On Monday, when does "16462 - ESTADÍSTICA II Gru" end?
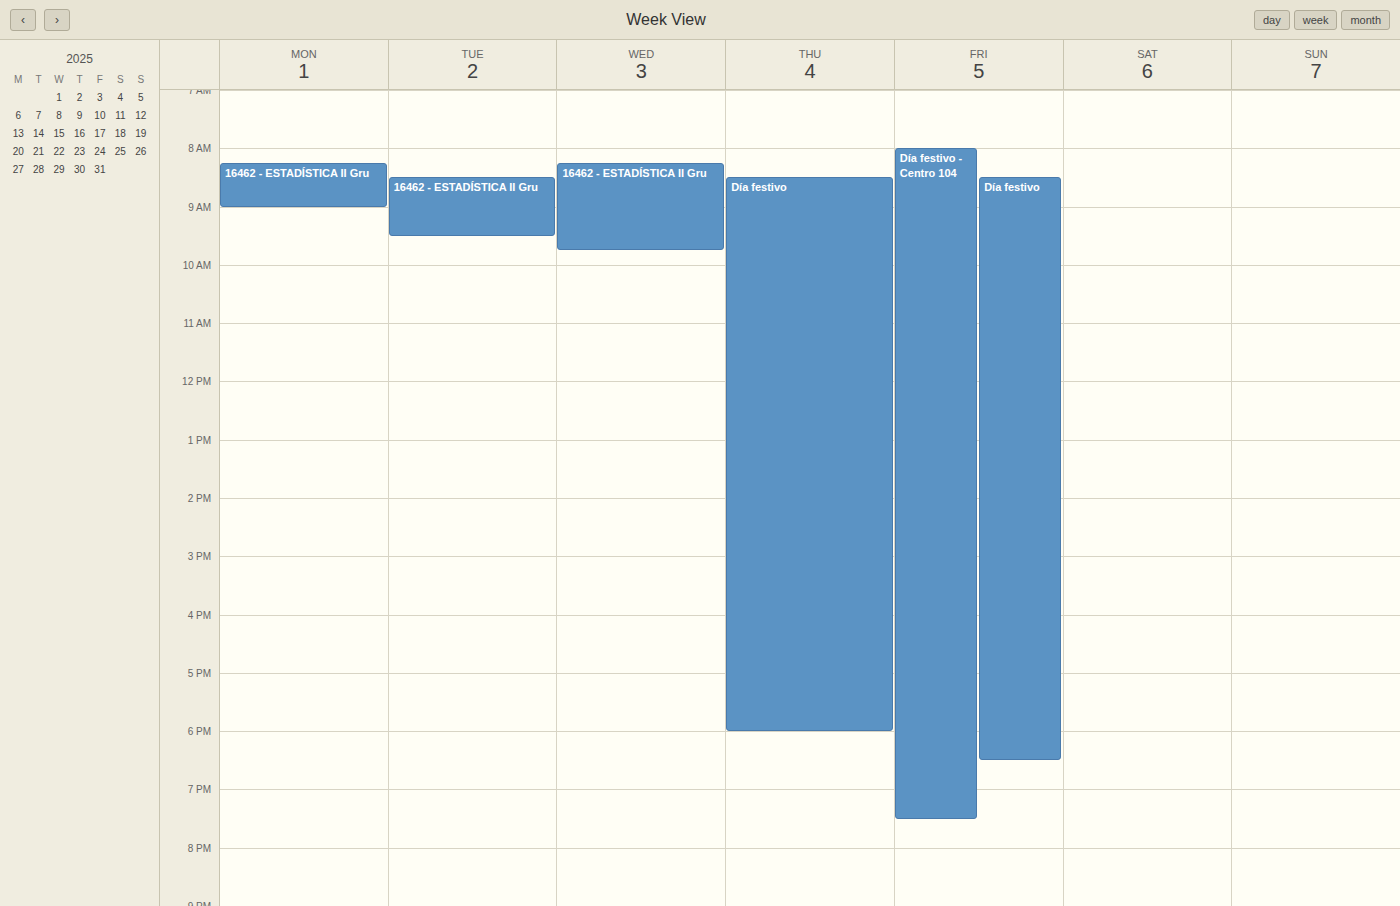
9:00 AM